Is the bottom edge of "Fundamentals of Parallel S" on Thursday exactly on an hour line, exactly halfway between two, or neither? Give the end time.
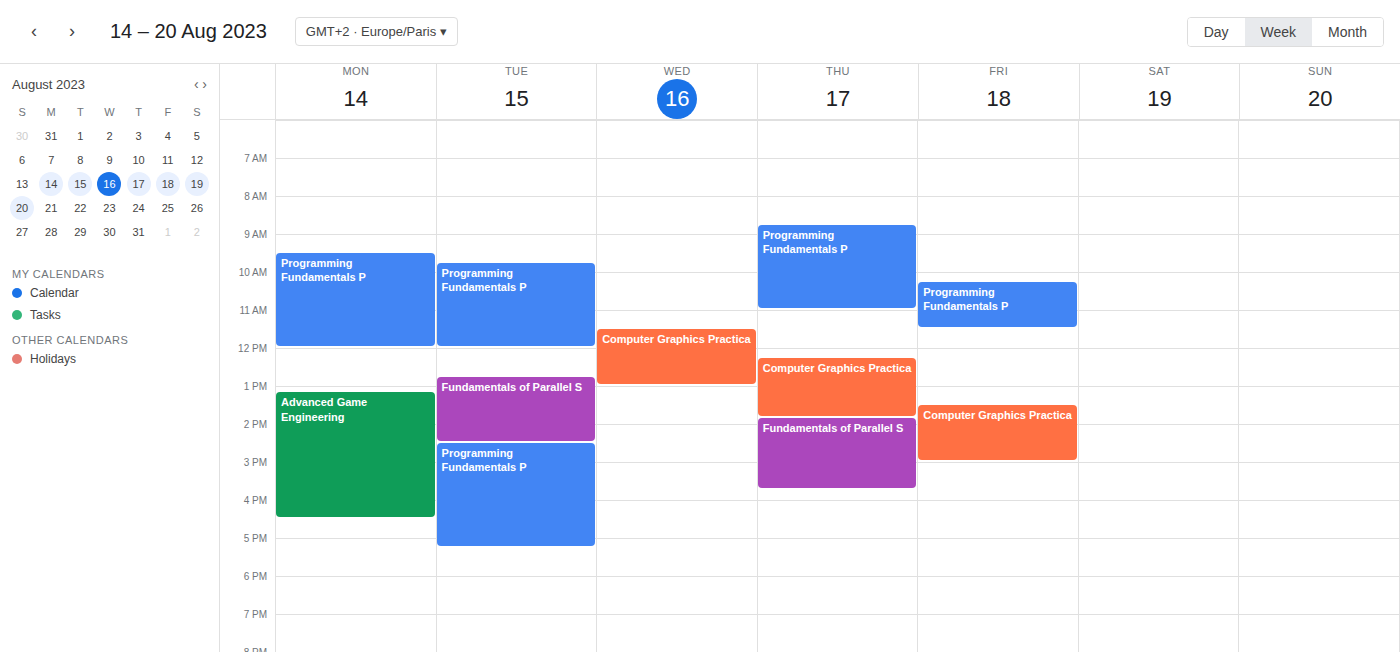
3:45 PM -- neither: three quarters of the way from the 3 PM line to the 4 PM line.